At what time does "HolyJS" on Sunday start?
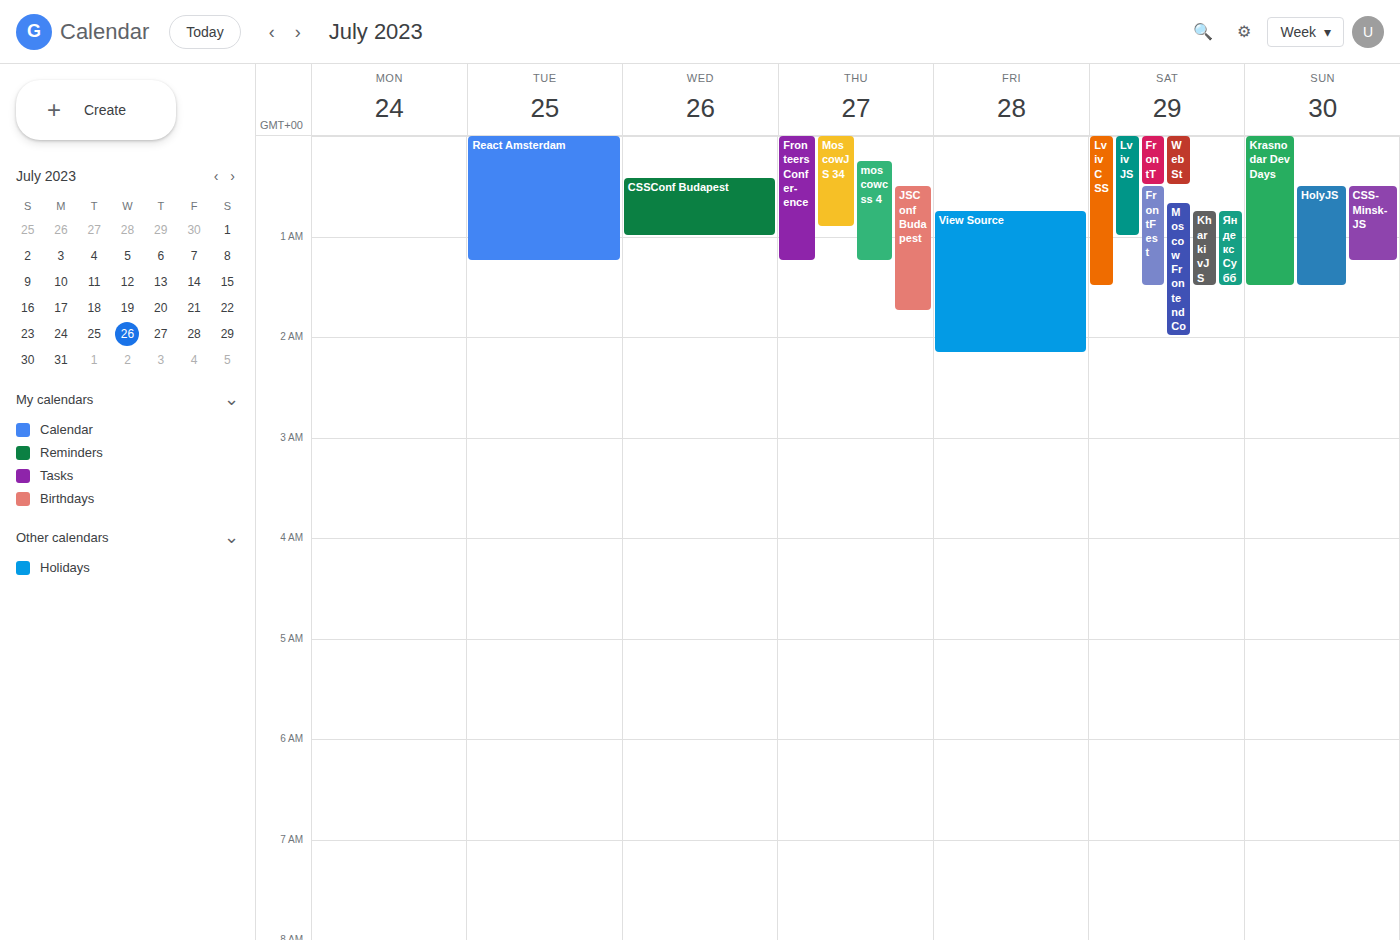
12:30 AM